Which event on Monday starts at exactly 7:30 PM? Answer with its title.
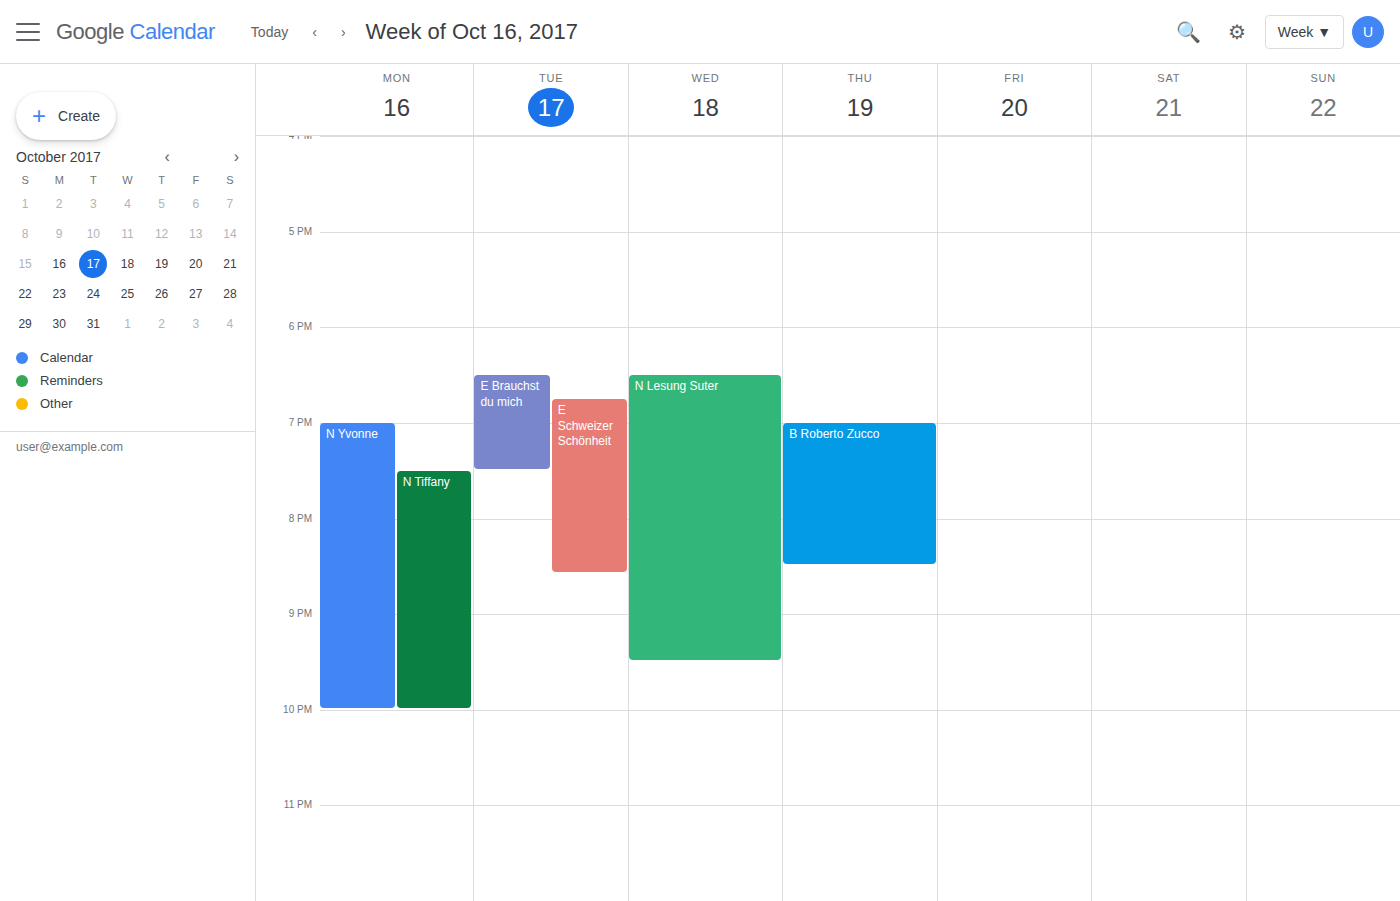
"N Tiffany"